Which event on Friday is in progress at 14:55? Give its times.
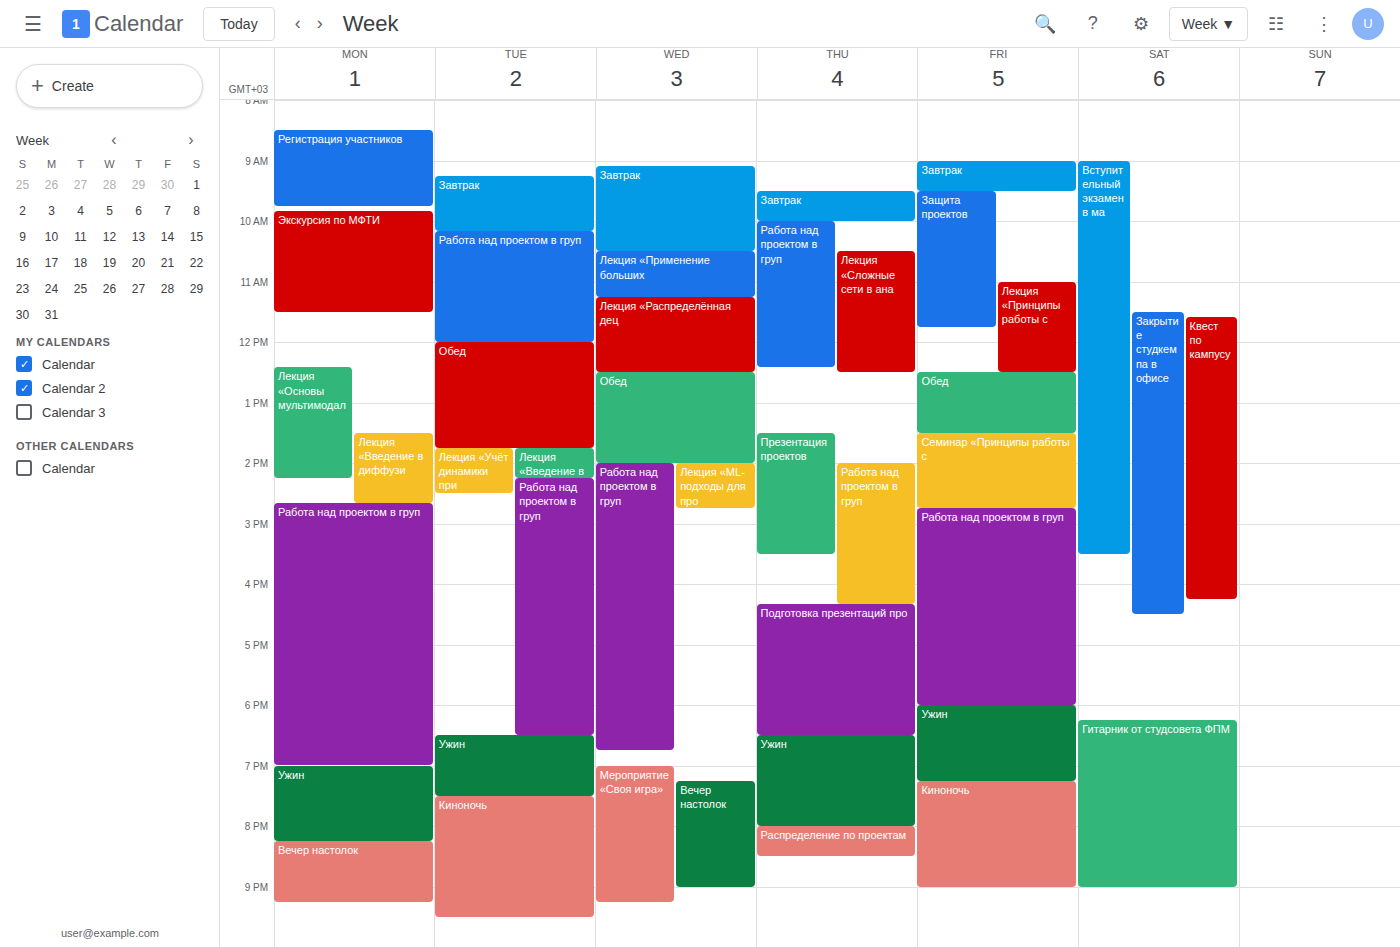
"Работа над проектом в груп", 14:45 to 18:00